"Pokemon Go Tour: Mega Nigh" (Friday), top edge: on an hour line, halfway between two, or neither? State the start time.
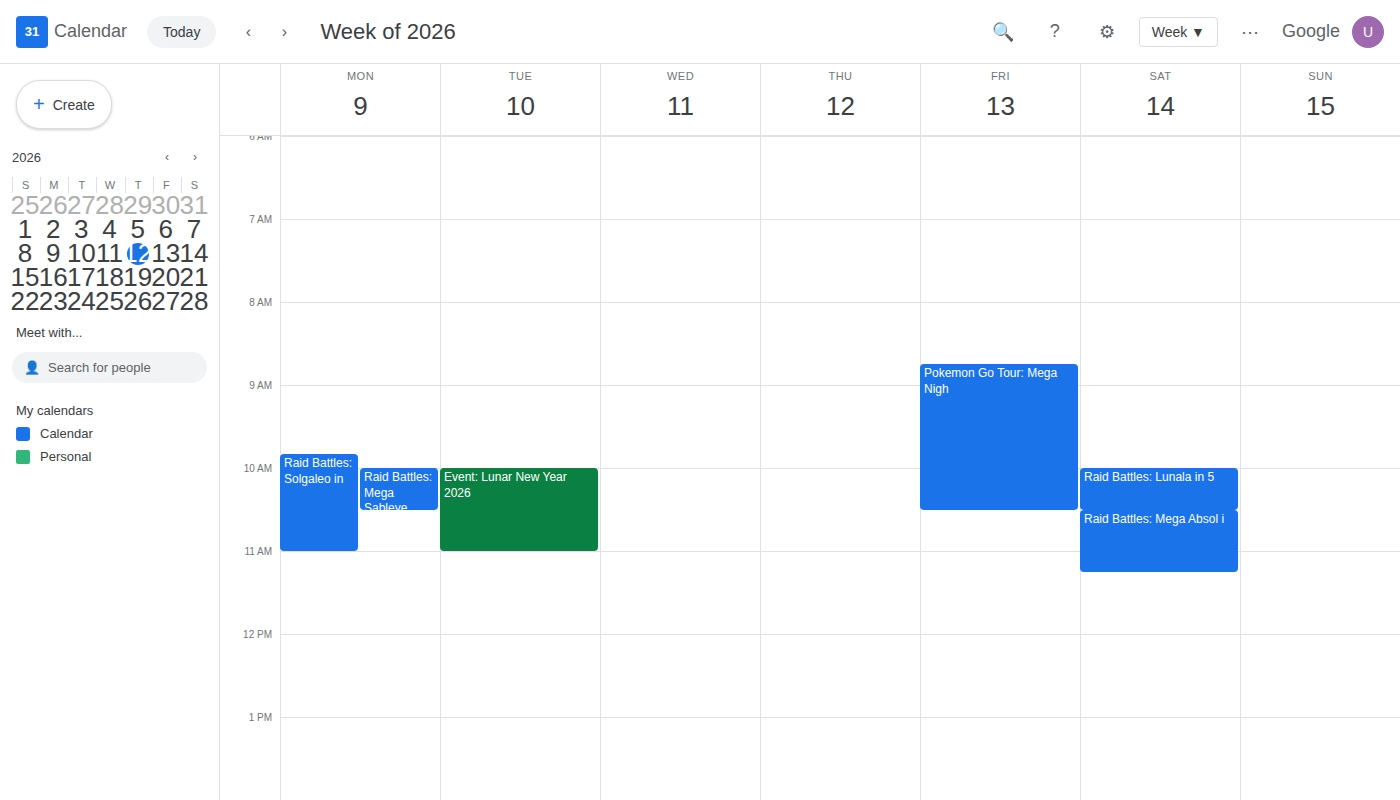
8:45 AM -- neither: three quarters of the way from the 8 AM line to the 9 AM line.